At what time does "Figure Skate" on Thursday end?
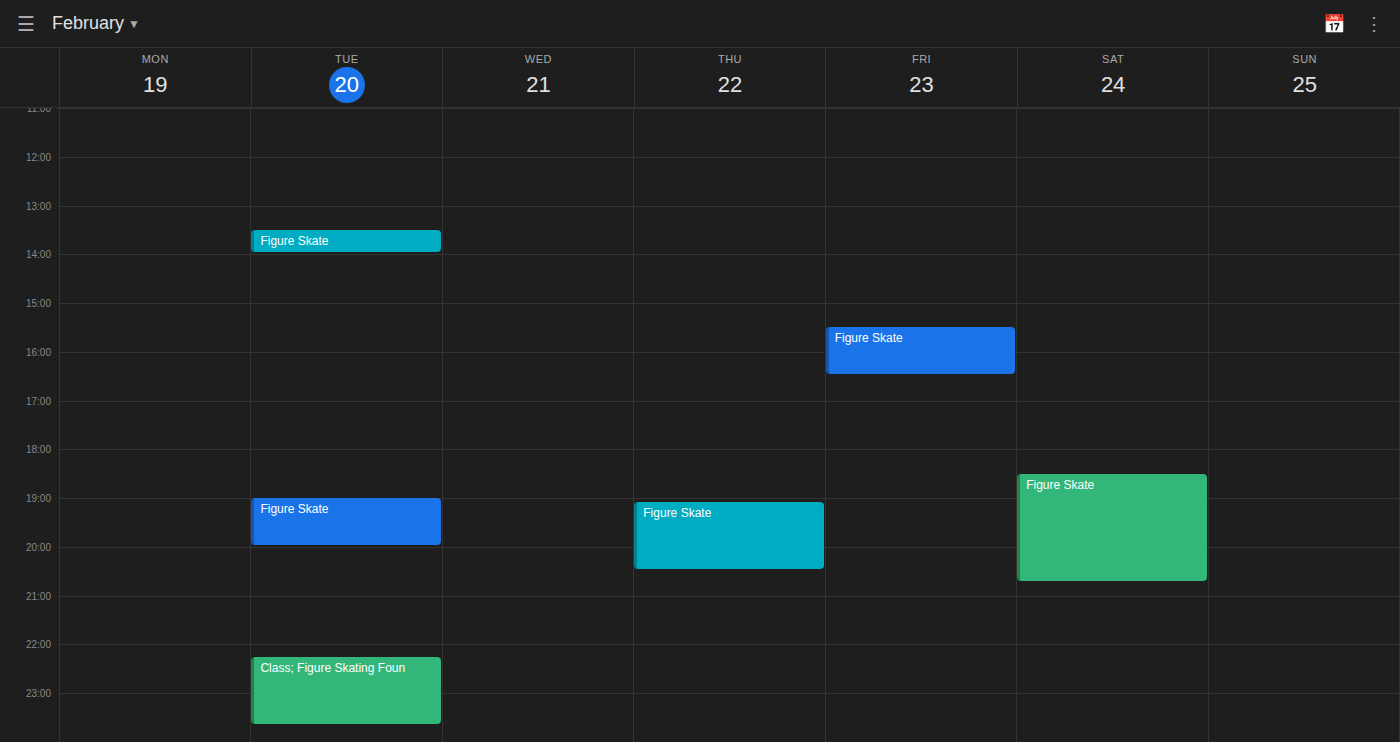
8:30 PM